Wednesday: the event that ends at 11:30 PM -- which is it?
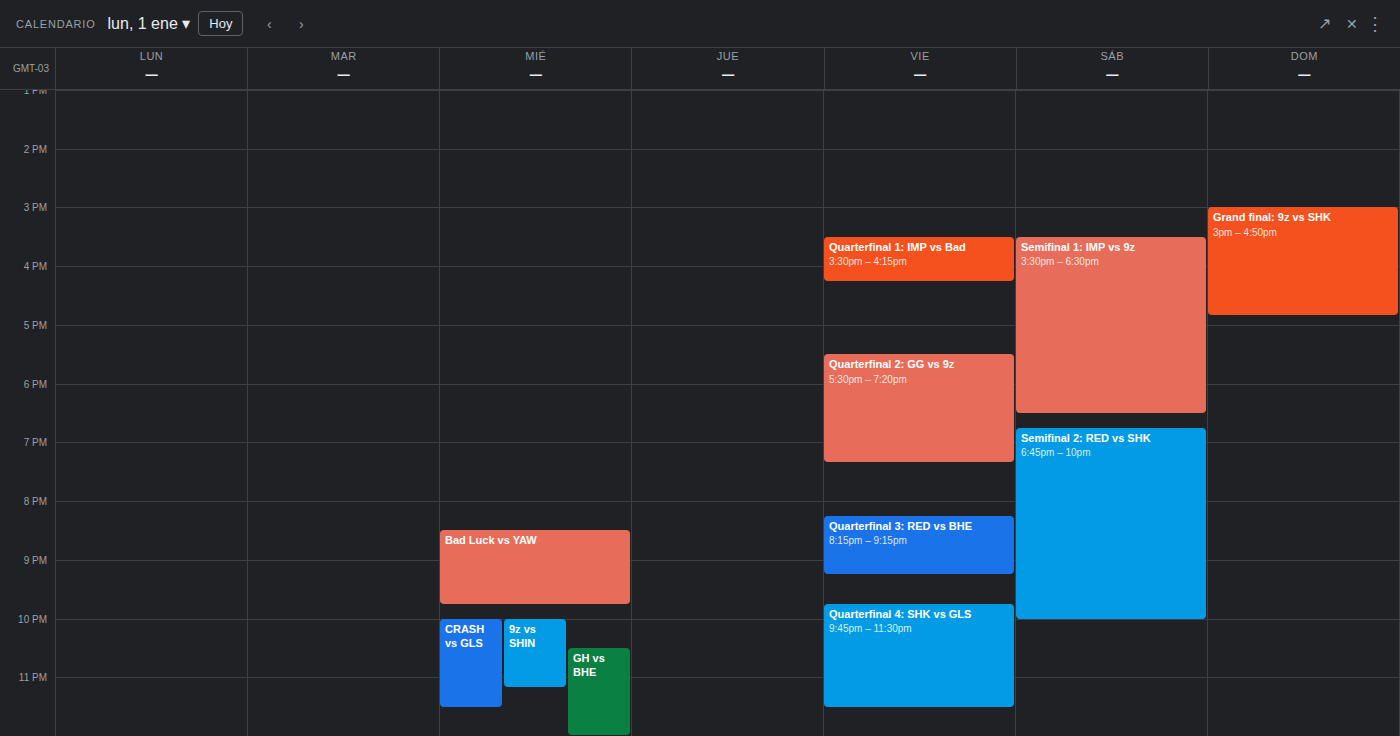
"CRASH vs GLS"